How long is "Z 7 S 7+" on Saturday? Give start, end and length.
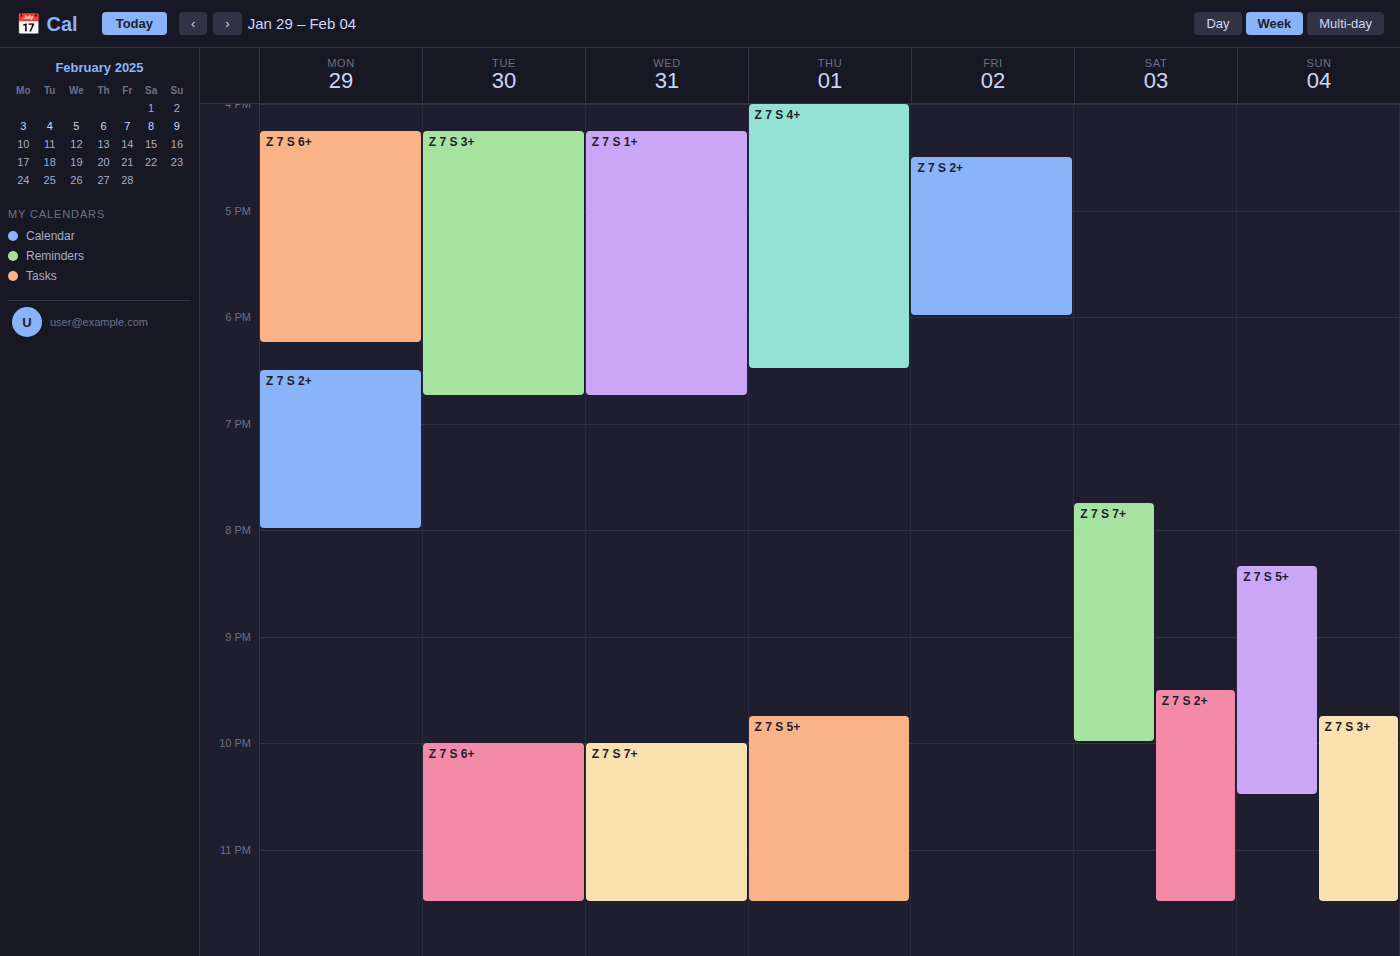
7:45 PM to 10:00 PM, 2 hours 15 minutes